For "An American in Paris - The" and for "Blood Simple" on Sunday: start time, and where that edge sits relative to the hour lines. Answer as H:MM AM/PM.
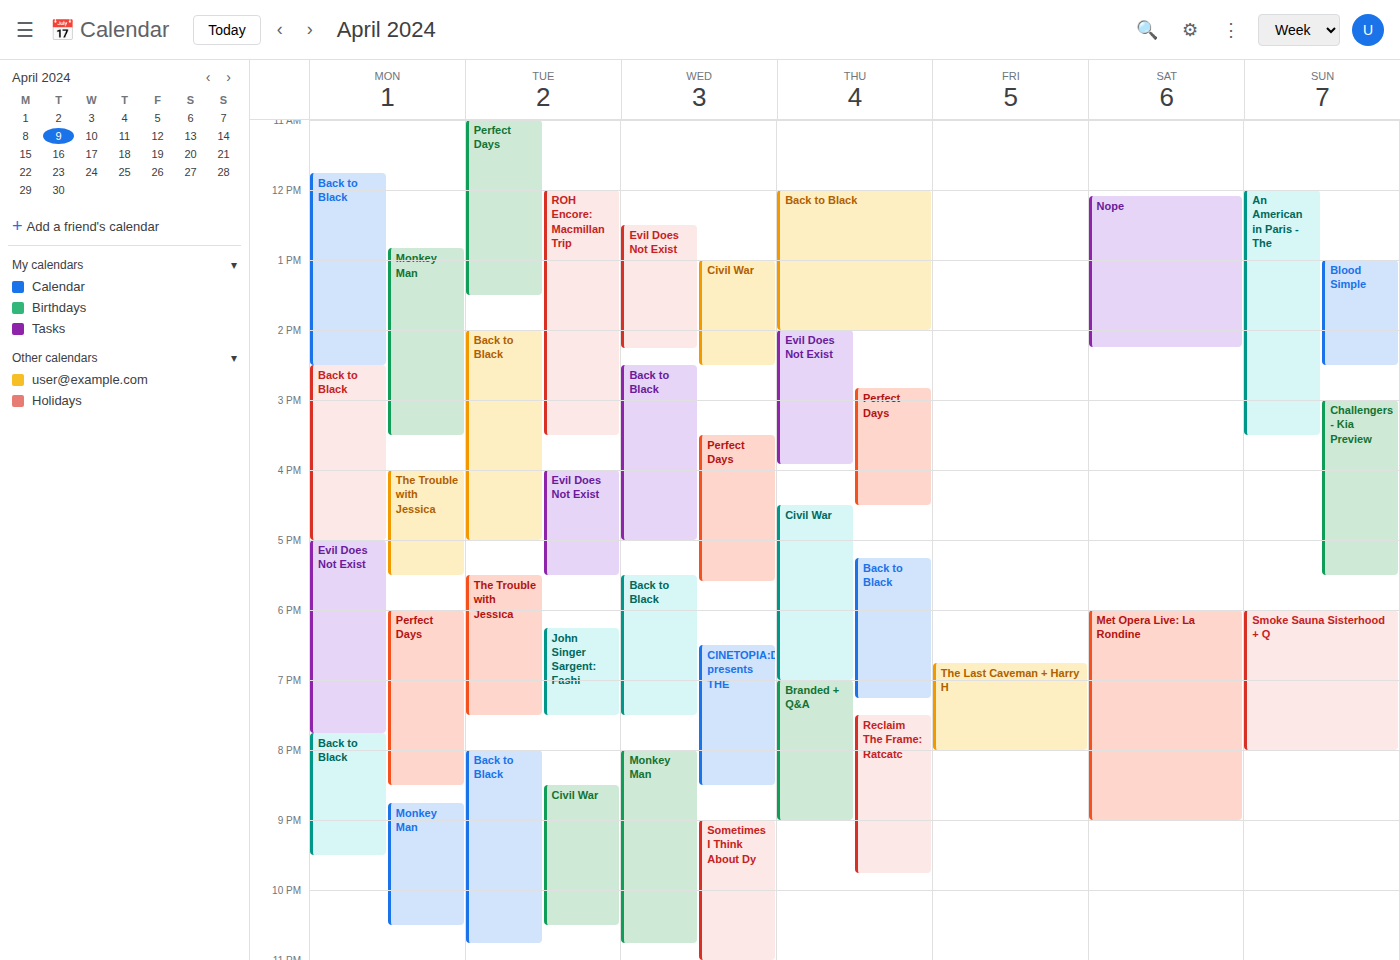
"An American in Paris - The": 12:00 PM, exactly on the 12 PM line. "Blood Simple": 1:00 PM, exactly on the 1 PM line.